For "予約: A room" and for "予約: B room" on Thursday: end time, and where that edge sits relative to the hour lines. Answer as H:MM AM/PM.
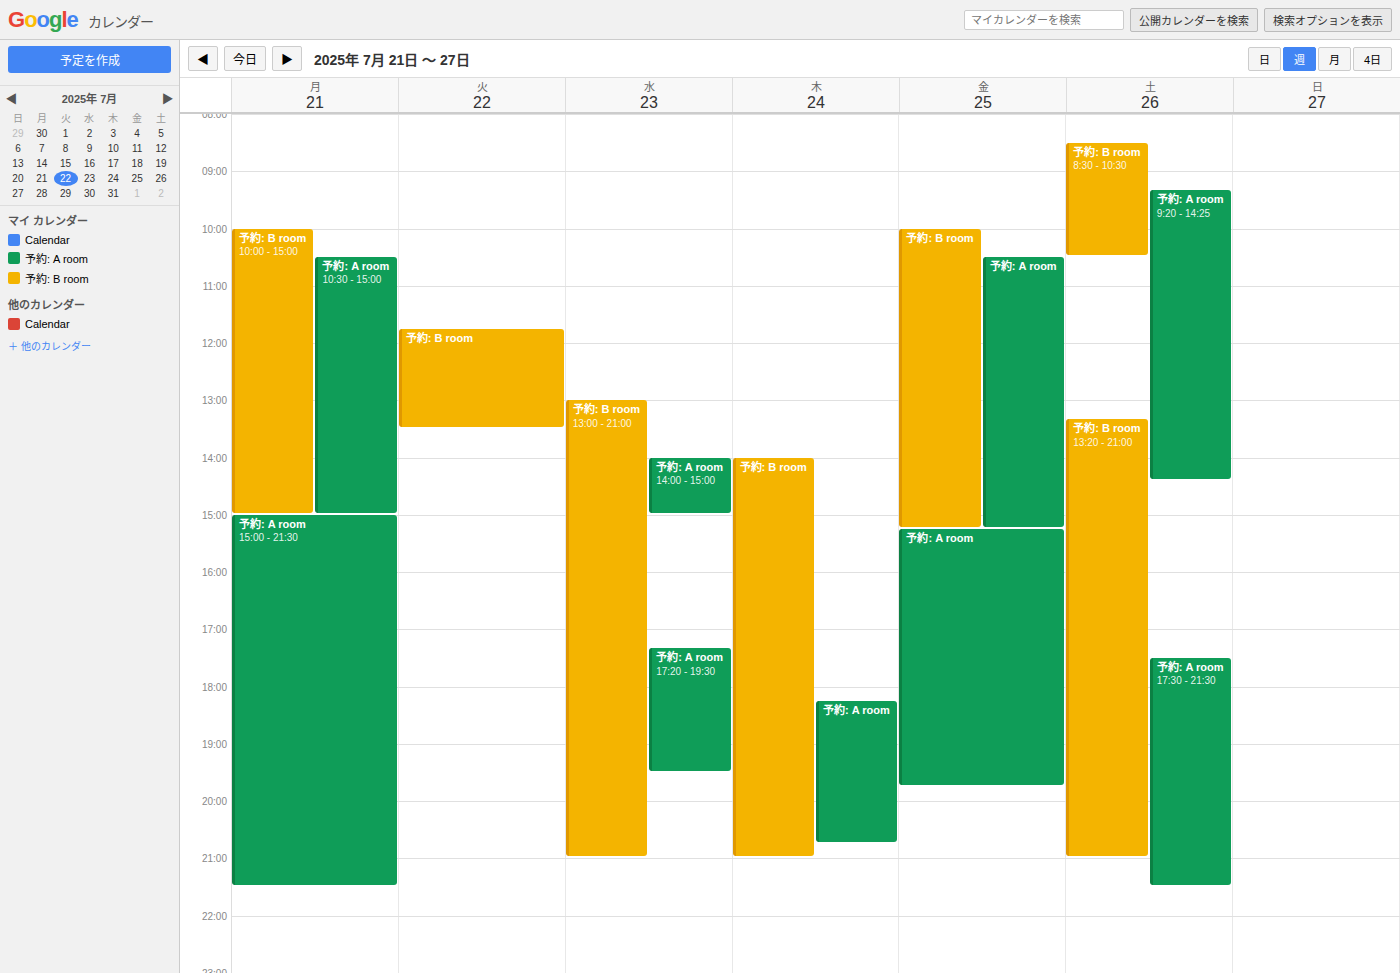
"予約: A room": 8:45 PM, neither: three quarters of the way from the 8 PM line to the 9 PM line. "予約: B room": 9:00 PM, exactly on the 9 PM line.